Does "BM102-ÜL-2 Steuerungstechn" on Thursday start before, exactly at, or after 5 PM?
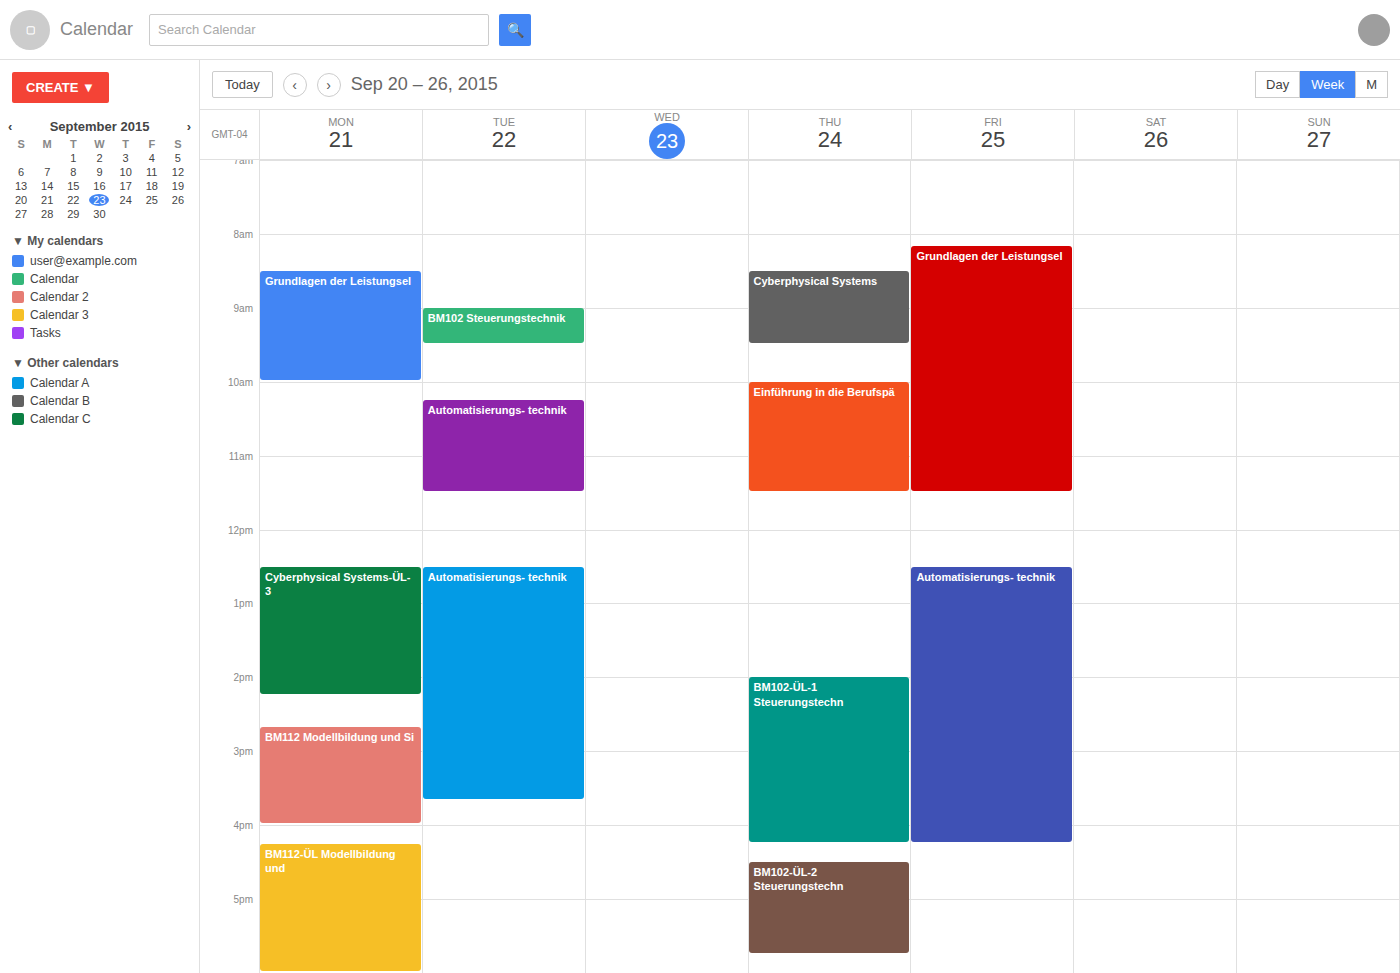
4:30 PM -- before 5 PM, 30 minutes above the 5 PM line.